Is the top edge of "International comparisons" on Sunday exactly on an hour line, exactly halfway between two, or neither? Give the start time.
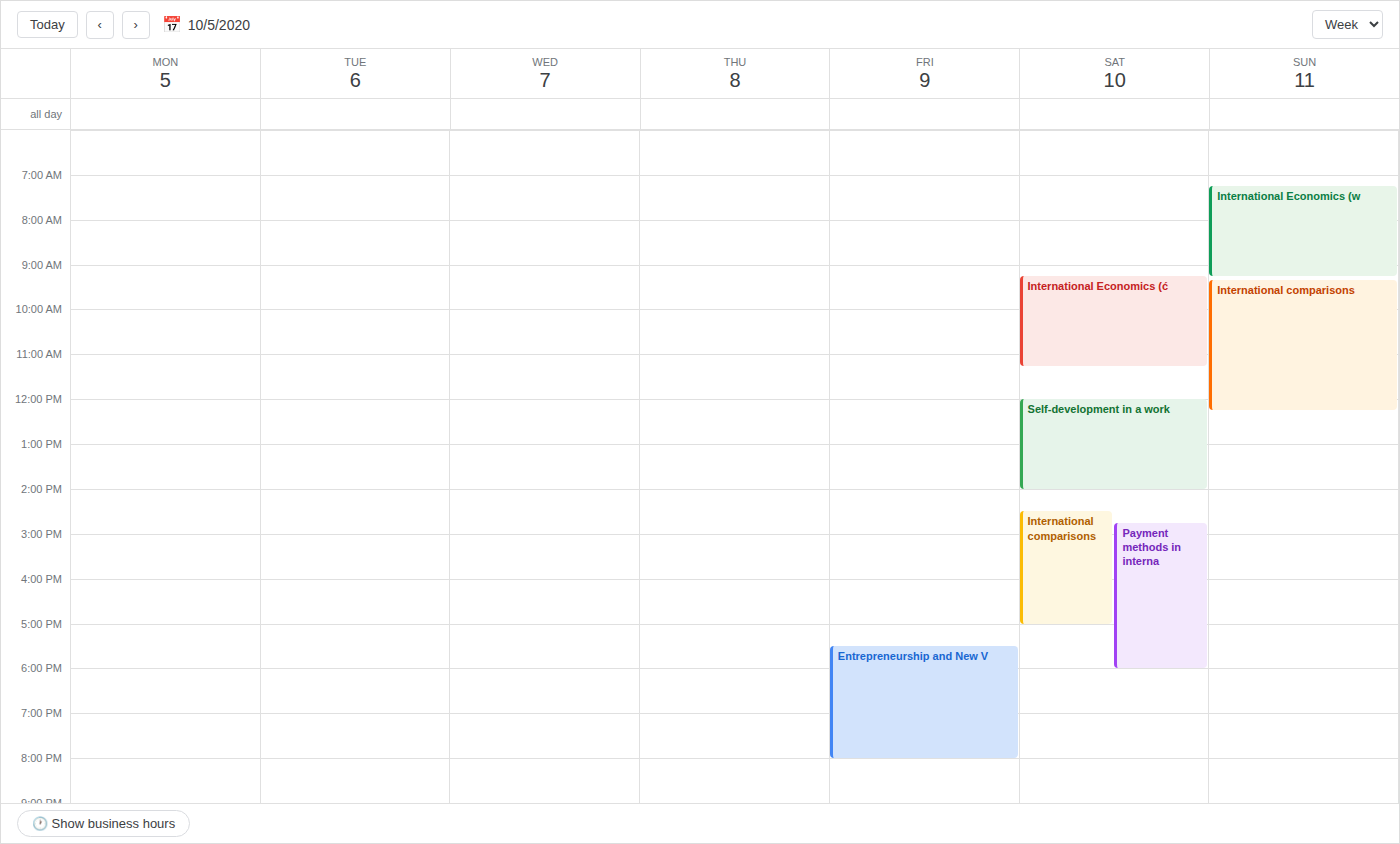
9:20 AM -- neither: 20 minutes below the 9 AM line and 40 minutes above the 10 AM line.